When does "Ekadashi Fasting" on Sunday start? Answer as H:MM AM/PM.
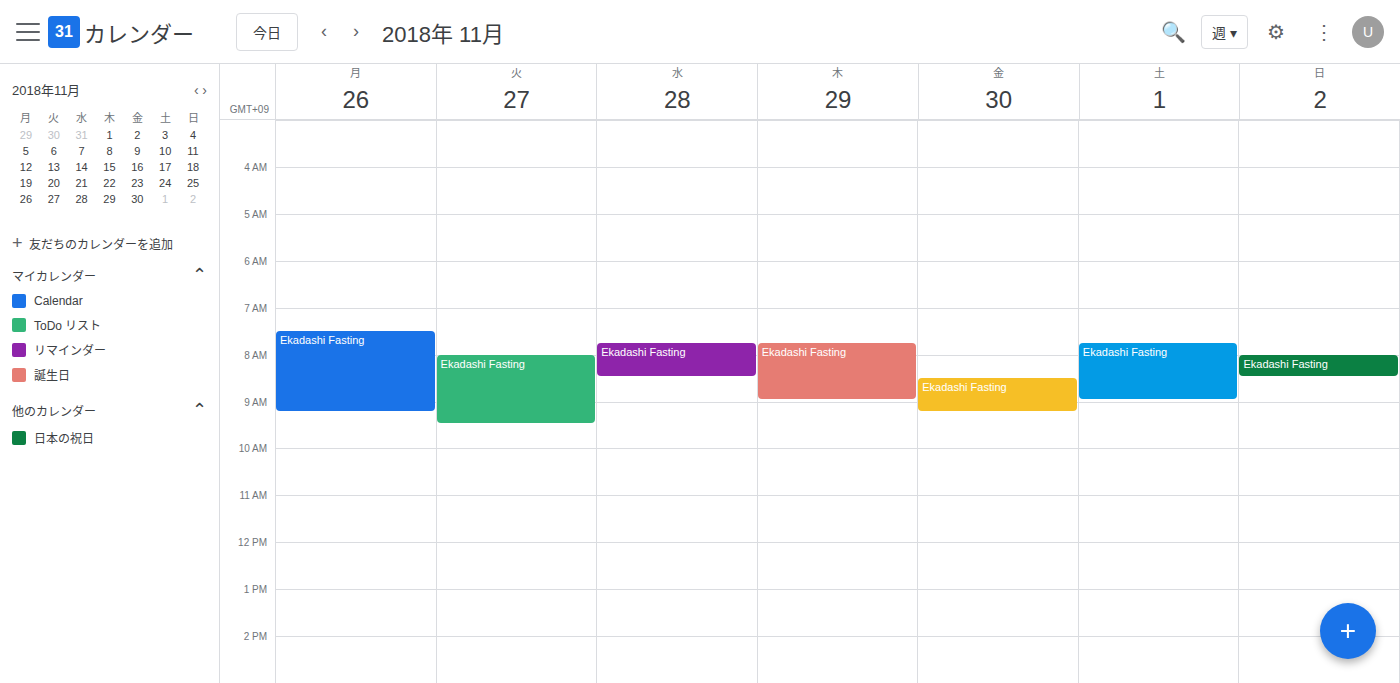
8:00 AM